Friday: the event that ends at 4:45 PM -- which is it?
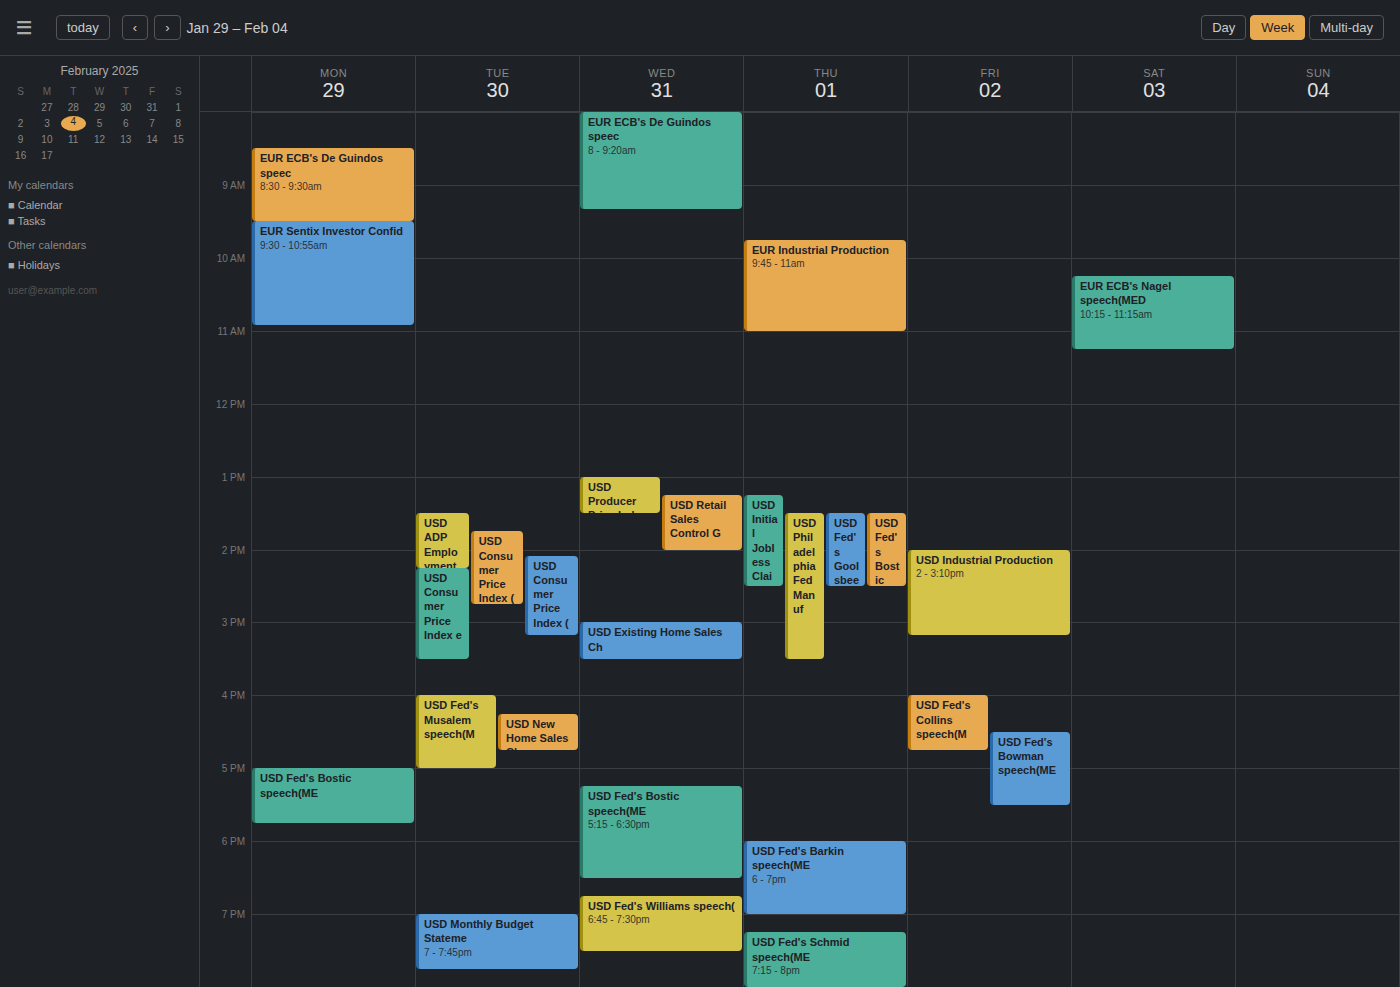
"USD Fed's Collins speech(M"